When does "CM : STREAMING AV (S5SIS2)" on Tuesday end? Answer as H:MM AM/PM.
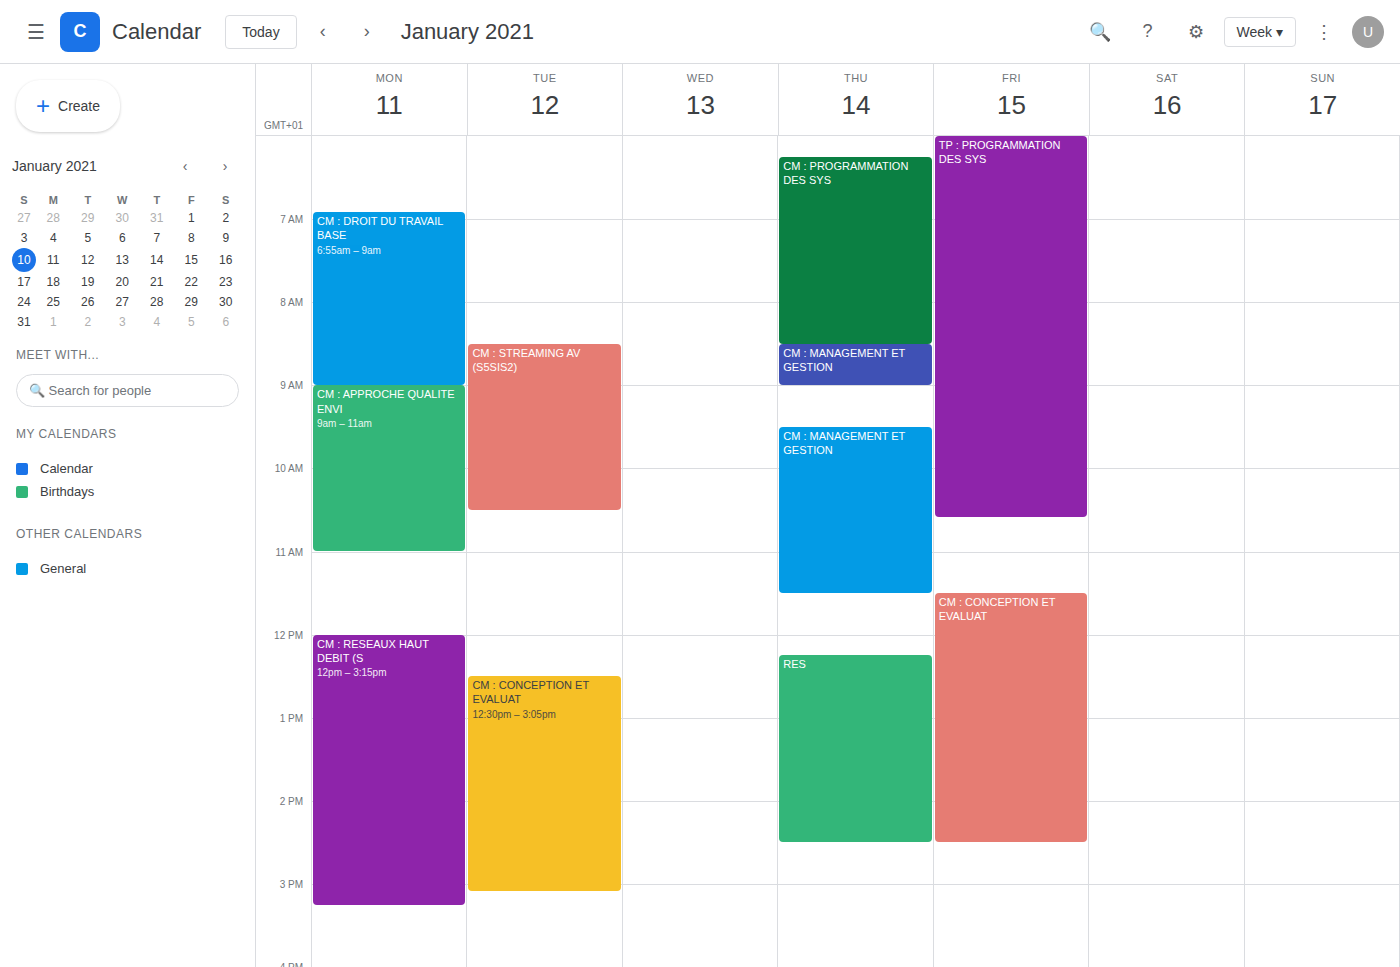
10:30 AM